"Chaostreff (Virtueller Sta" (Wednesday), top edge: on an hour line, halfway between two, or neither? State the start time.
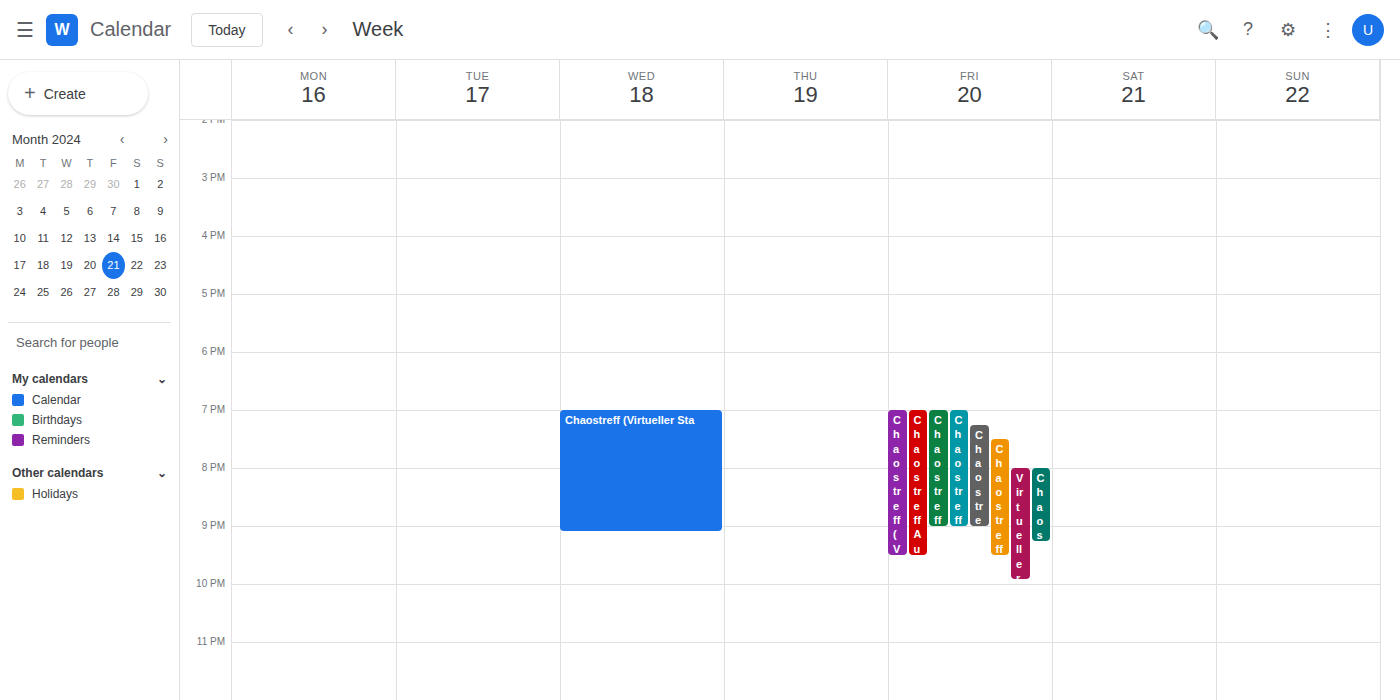
19:00 -- exactly on the 19:00 line.